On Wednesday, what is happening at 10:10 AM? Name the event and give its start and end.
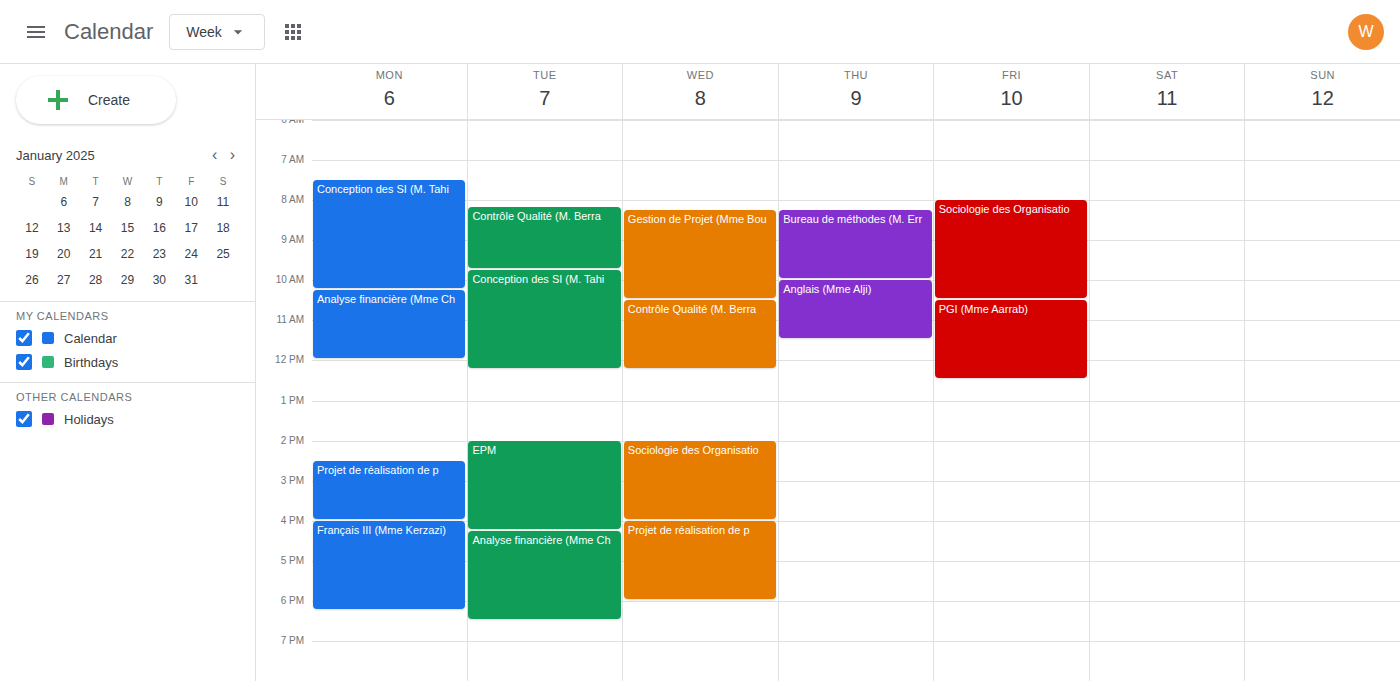
"Gestion de Projet (Mme Bou", 8:15 AM to 10:30 AM